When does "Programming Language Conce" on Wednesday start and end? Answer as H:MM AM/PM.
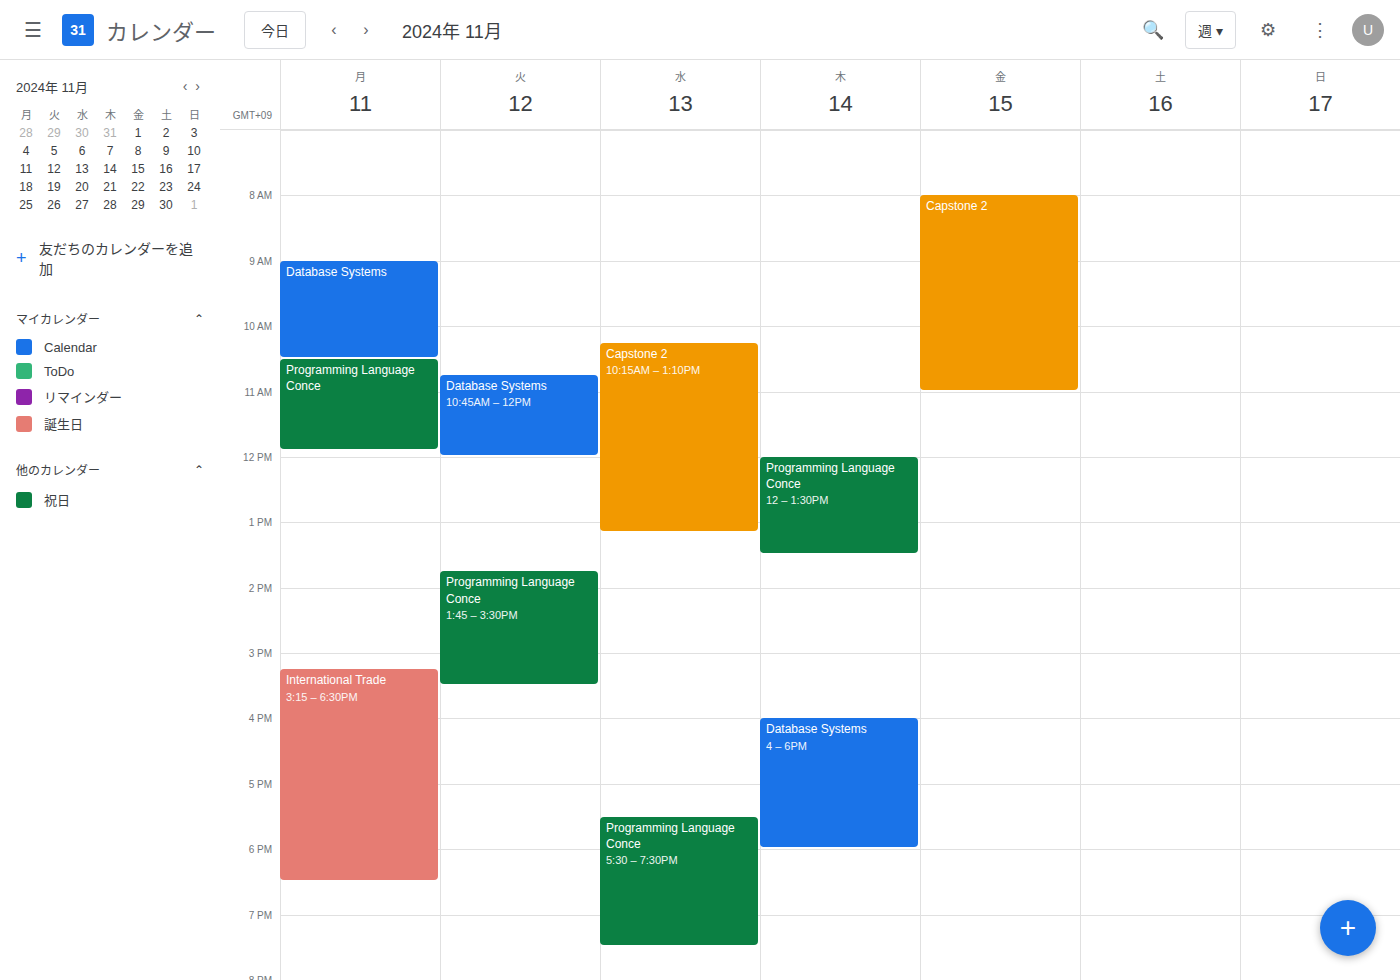
5:30 PM to 7:30 PM